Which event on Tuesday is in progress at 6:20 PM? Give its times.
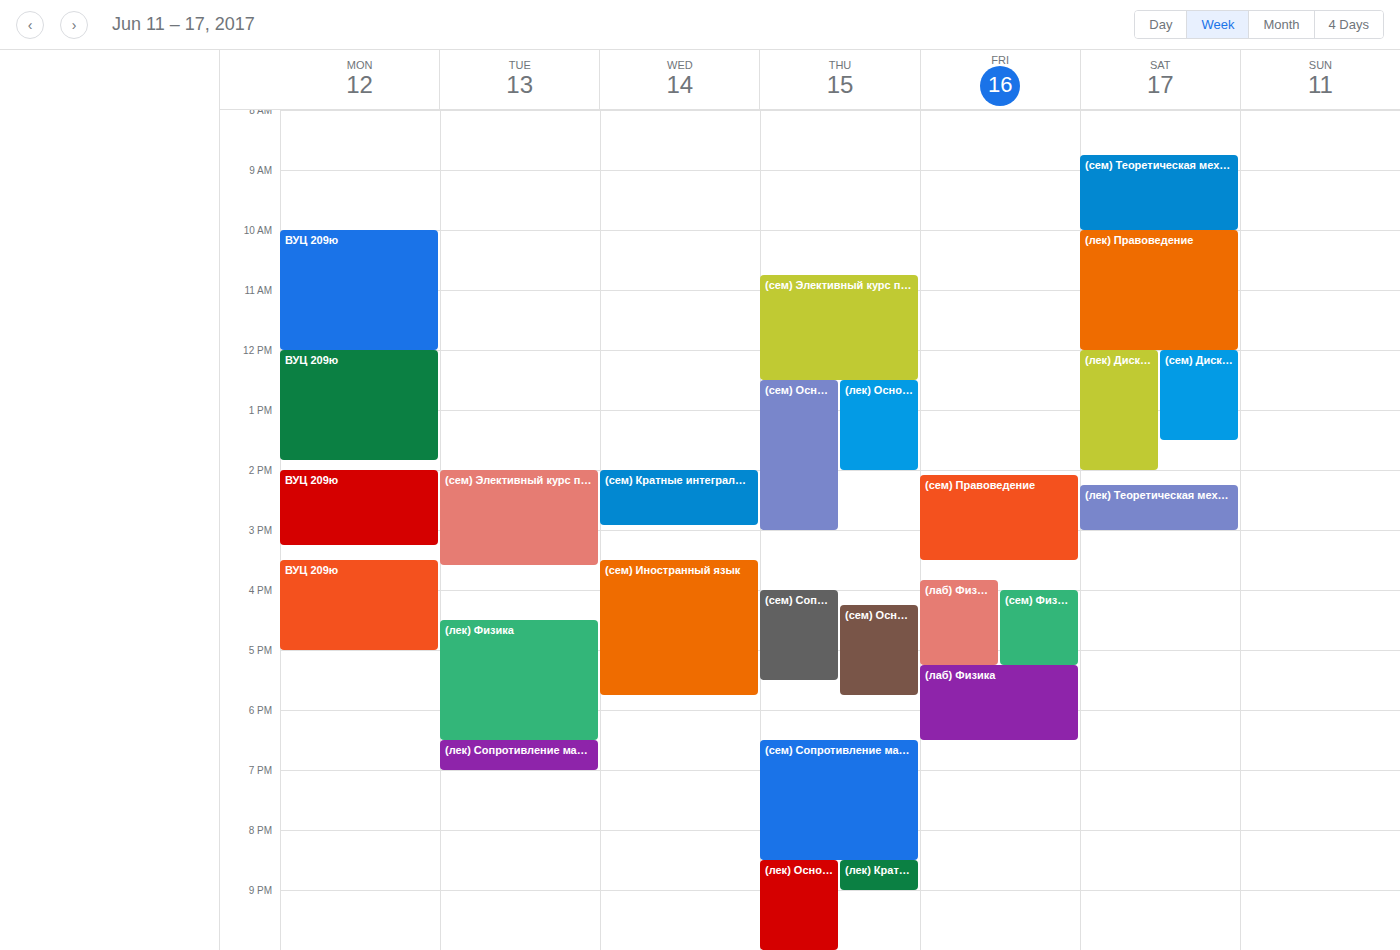
"(лек) Физика", 4:30 PM to 6:30 PM